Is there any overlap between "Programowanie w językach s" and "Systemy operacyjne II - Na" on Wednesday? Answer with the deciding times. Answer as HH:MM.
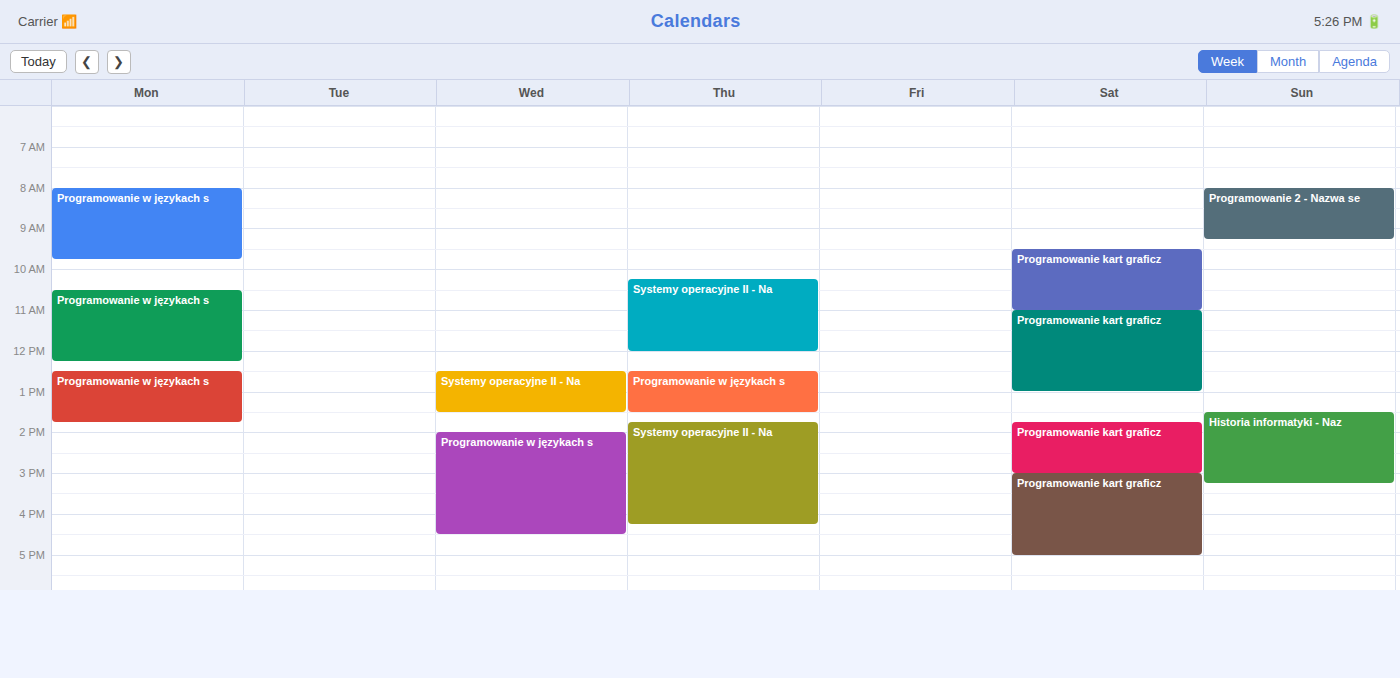
"Systemy operacyjne II - Na" ends at 13:30 and "Programowanie w językach s" starts at 14:00 -- no overlap.